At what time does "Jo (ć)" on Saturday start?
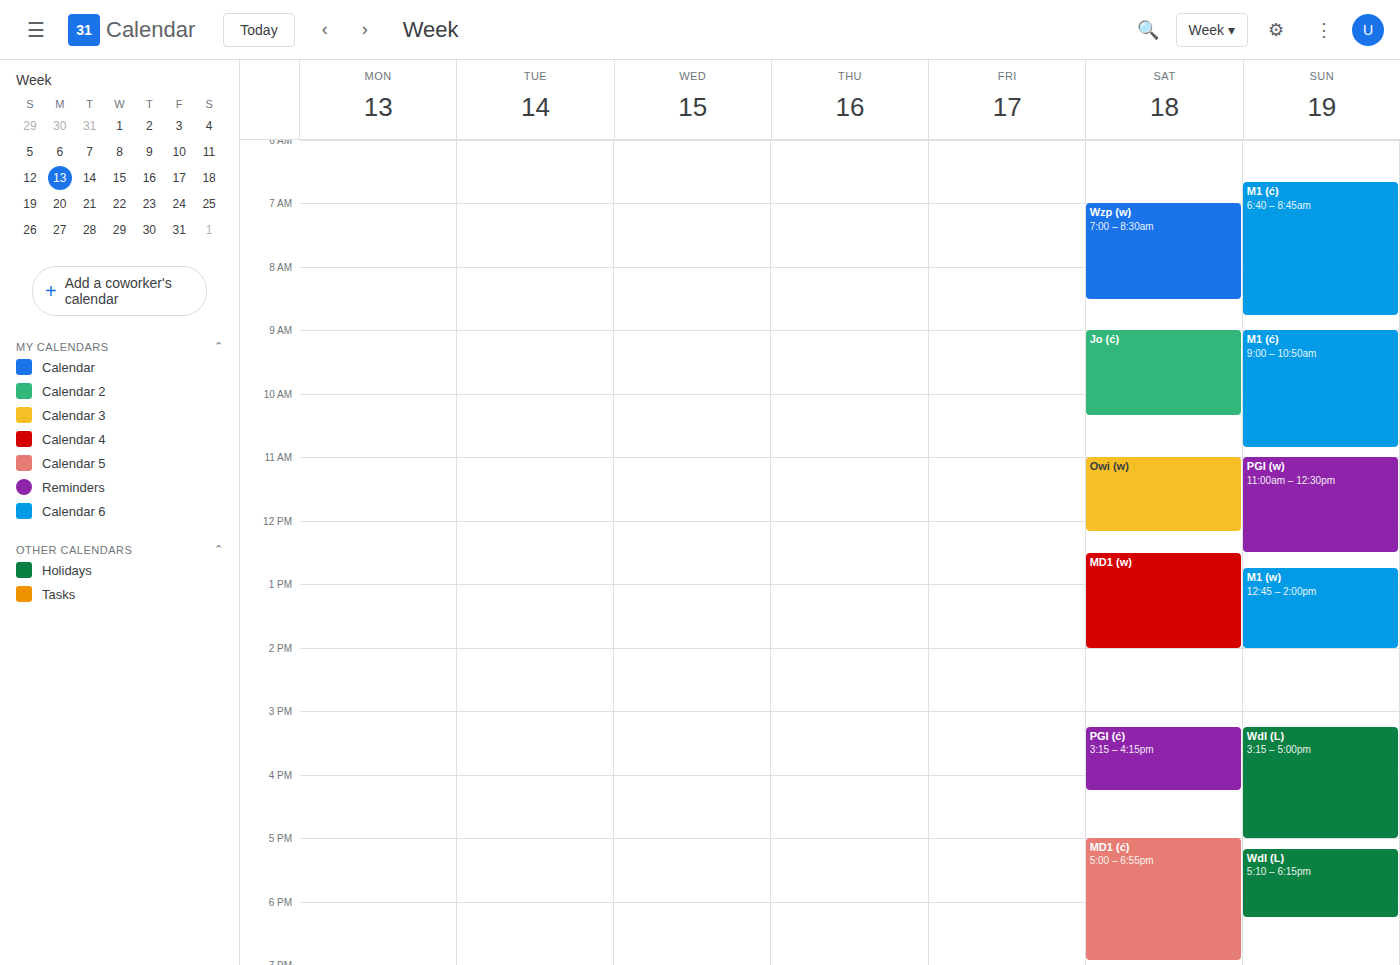
9:00 AM